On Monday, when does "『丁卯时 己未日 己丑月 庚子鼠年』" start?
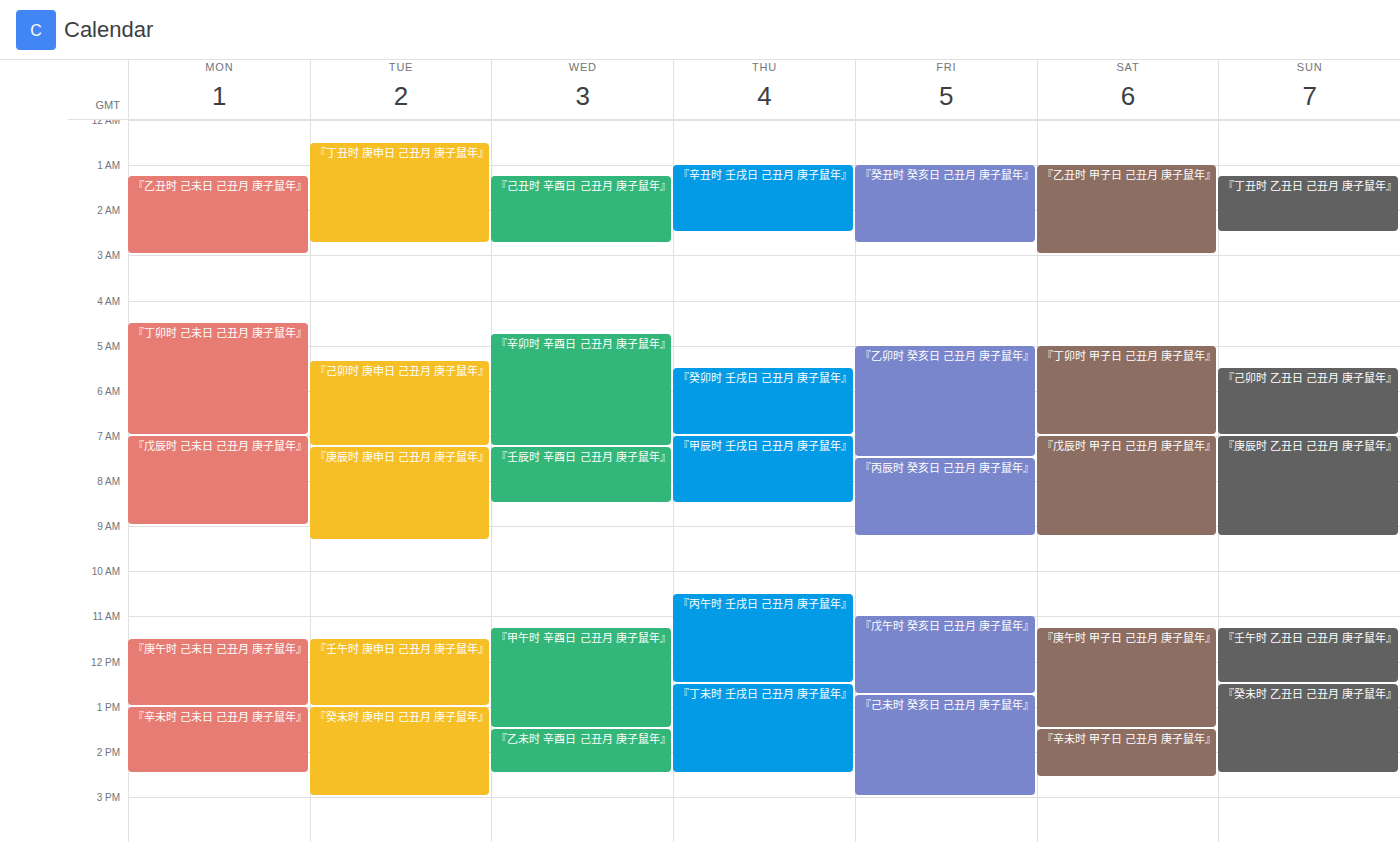
4:30 AM